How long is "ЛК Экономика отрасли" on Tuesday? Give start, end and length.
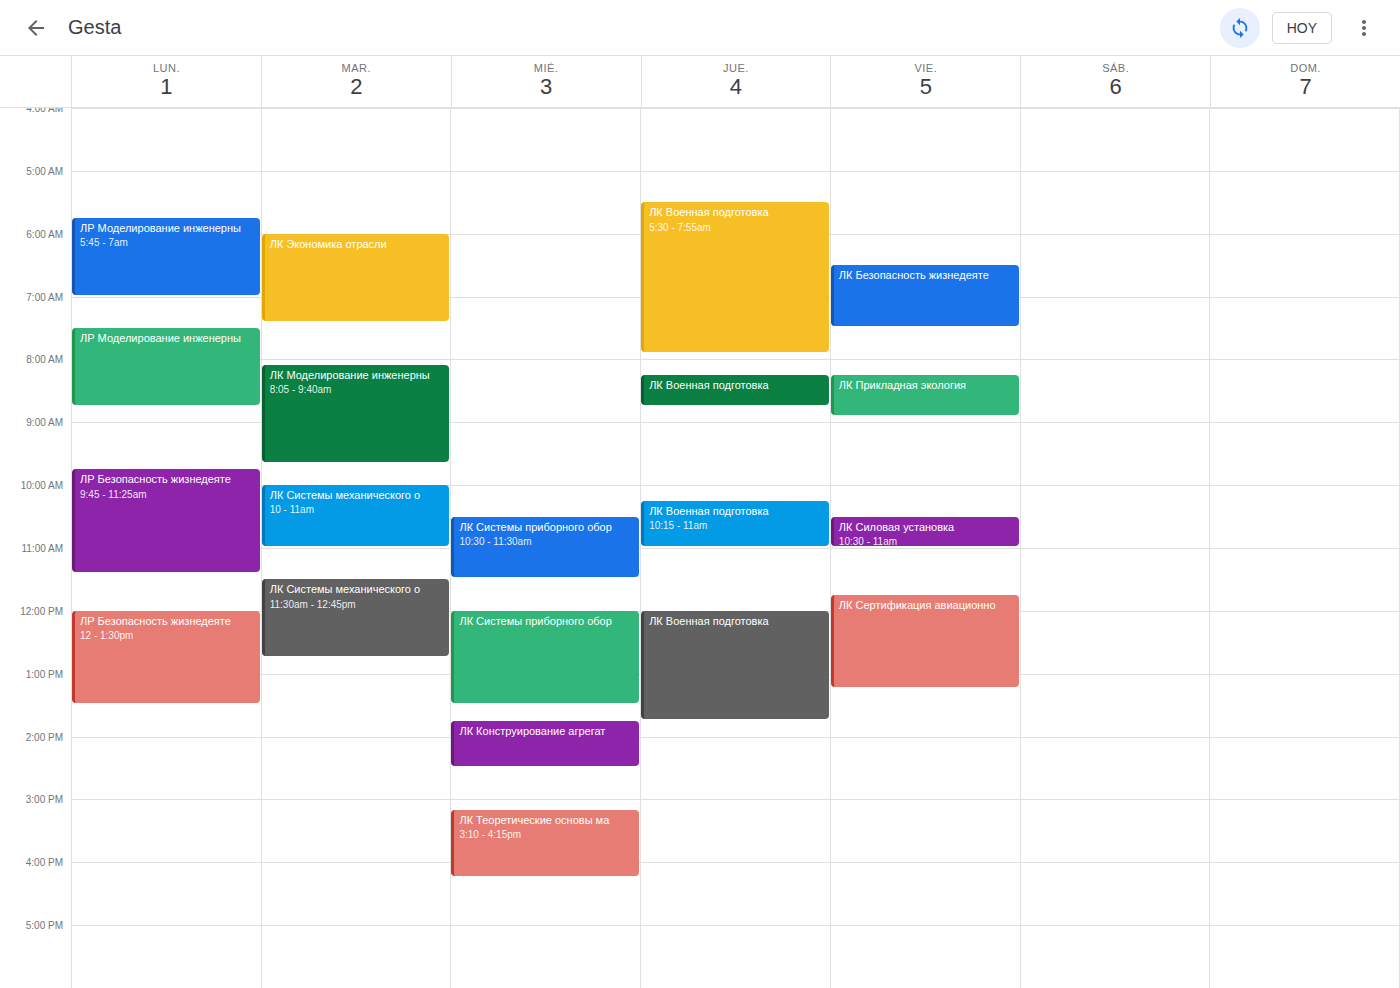
6:00 AM to 7:25 AM, 1 hour 25 minutes